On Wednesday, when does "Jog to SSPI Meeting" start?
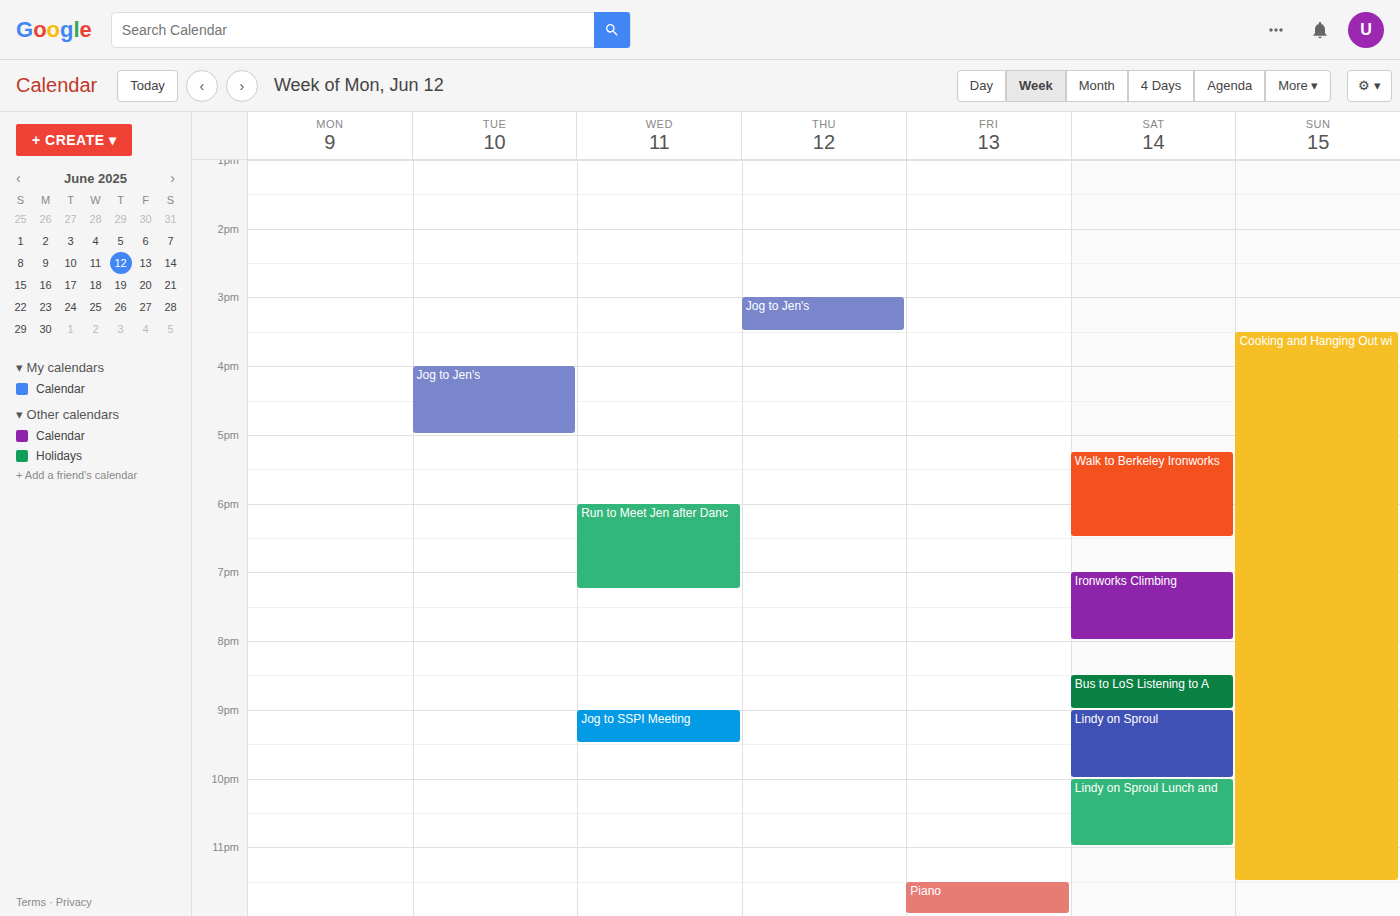
9:00 PM